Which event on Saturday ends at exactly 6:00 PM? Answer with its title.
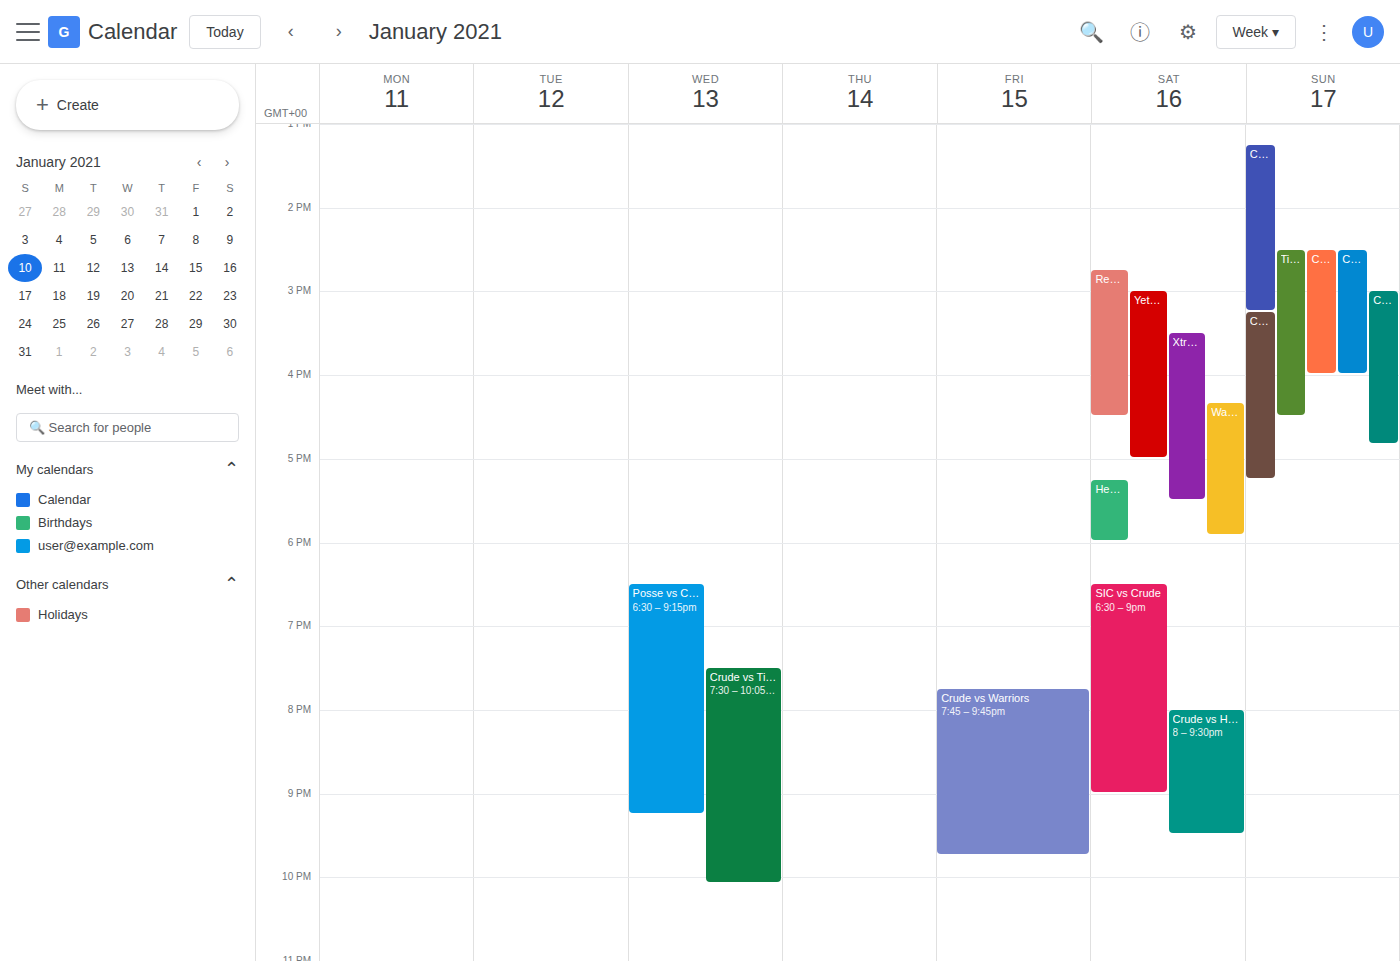
"Heat vs Crude"